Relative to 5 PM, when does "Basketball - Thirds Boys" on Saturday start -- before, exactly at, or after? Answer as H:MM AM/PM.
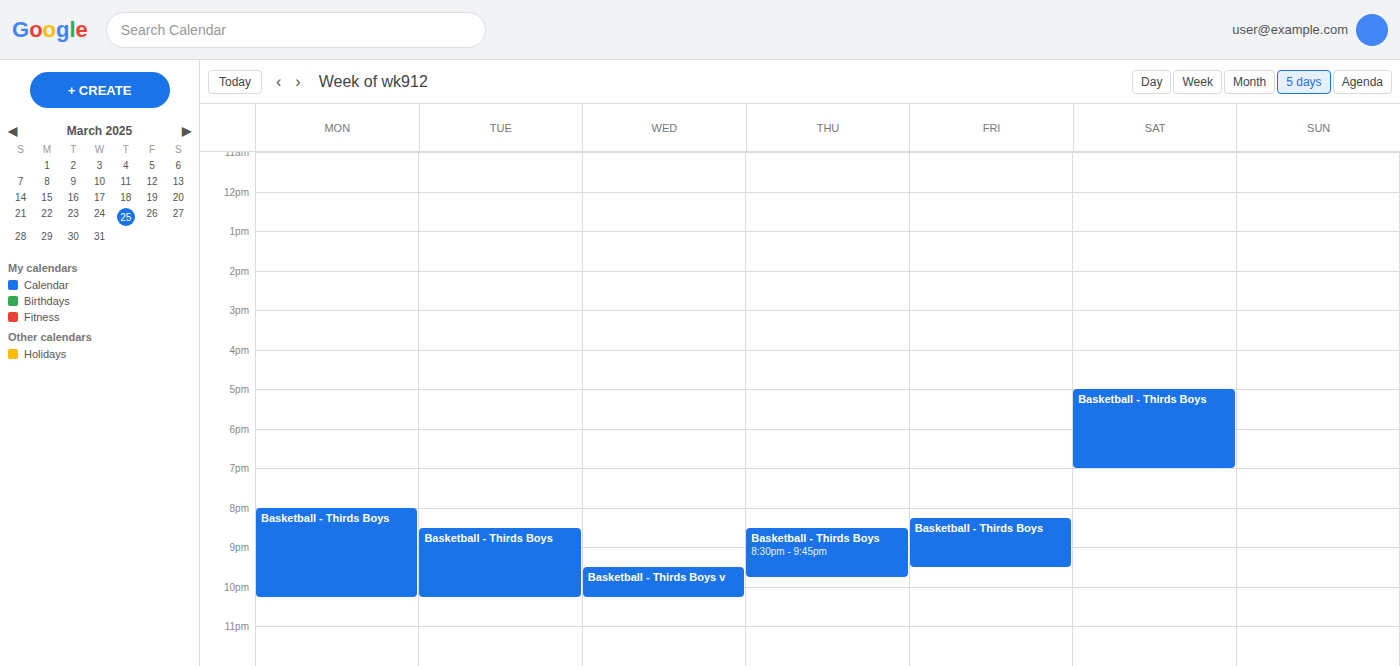
5:00 PM -- exactly at 5 PM, on the 5 PM line.